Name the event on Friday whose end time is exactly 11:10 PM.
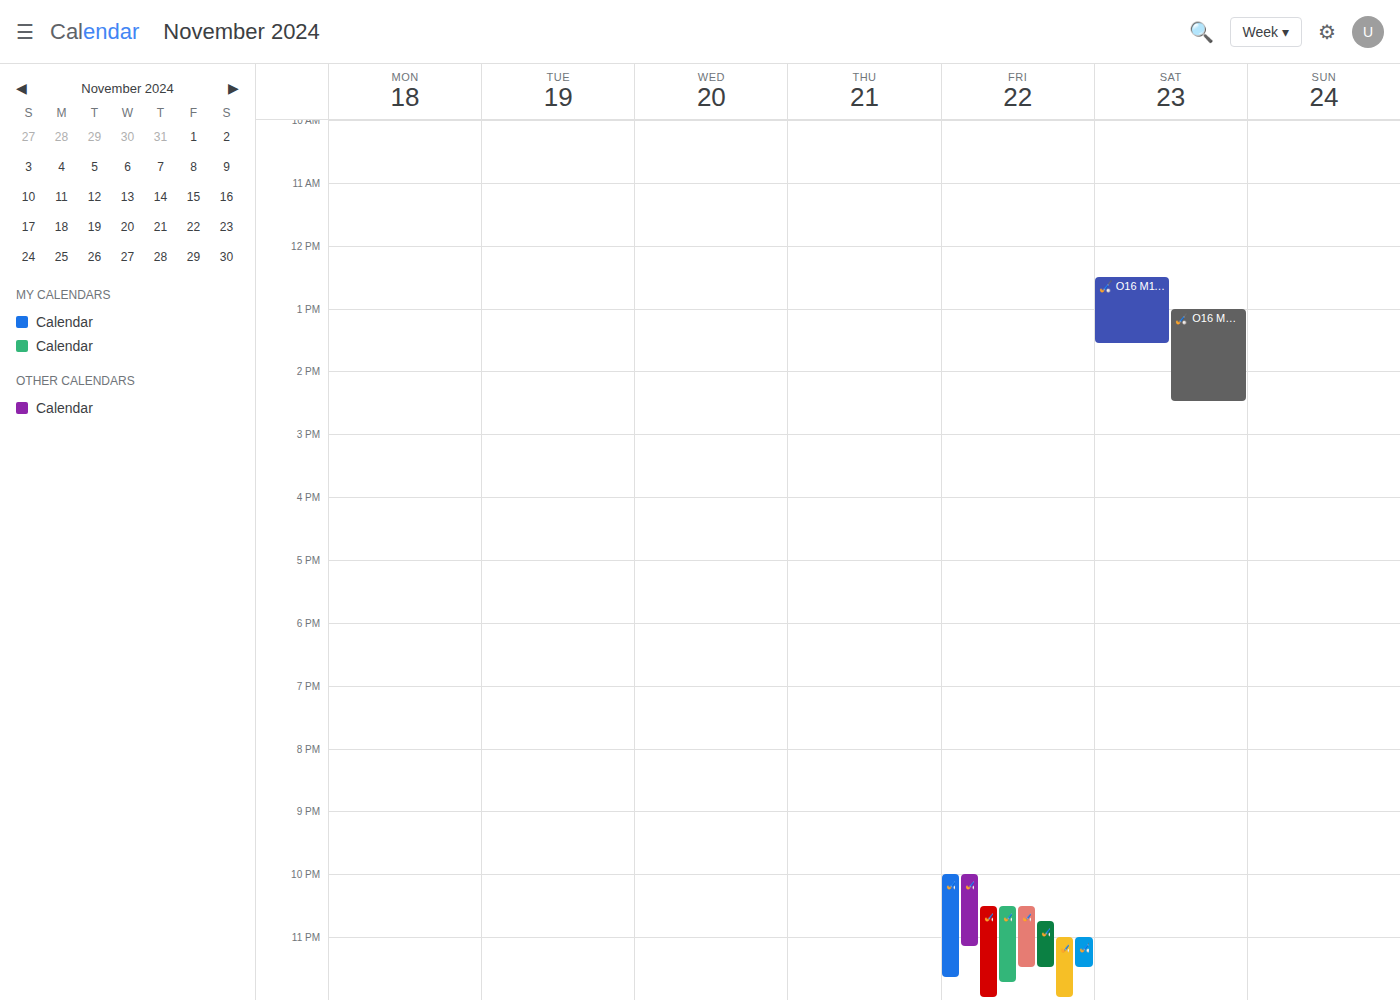
"🏑 O16 M53 | Hilversum JO16"